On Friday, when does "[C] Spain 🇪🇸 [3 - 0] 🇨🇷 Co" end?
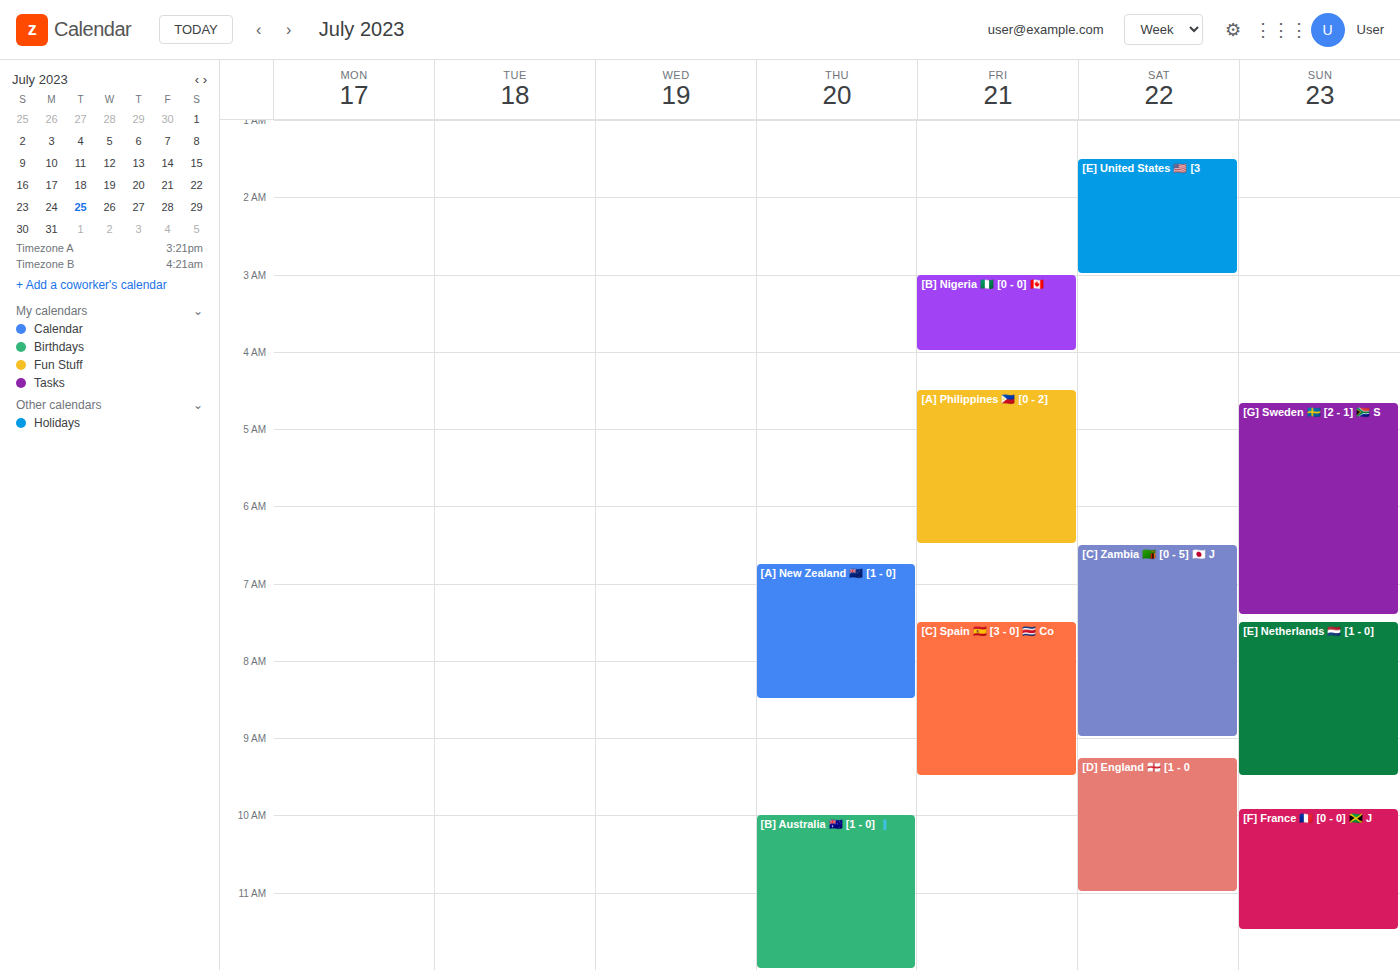
9:30 AM